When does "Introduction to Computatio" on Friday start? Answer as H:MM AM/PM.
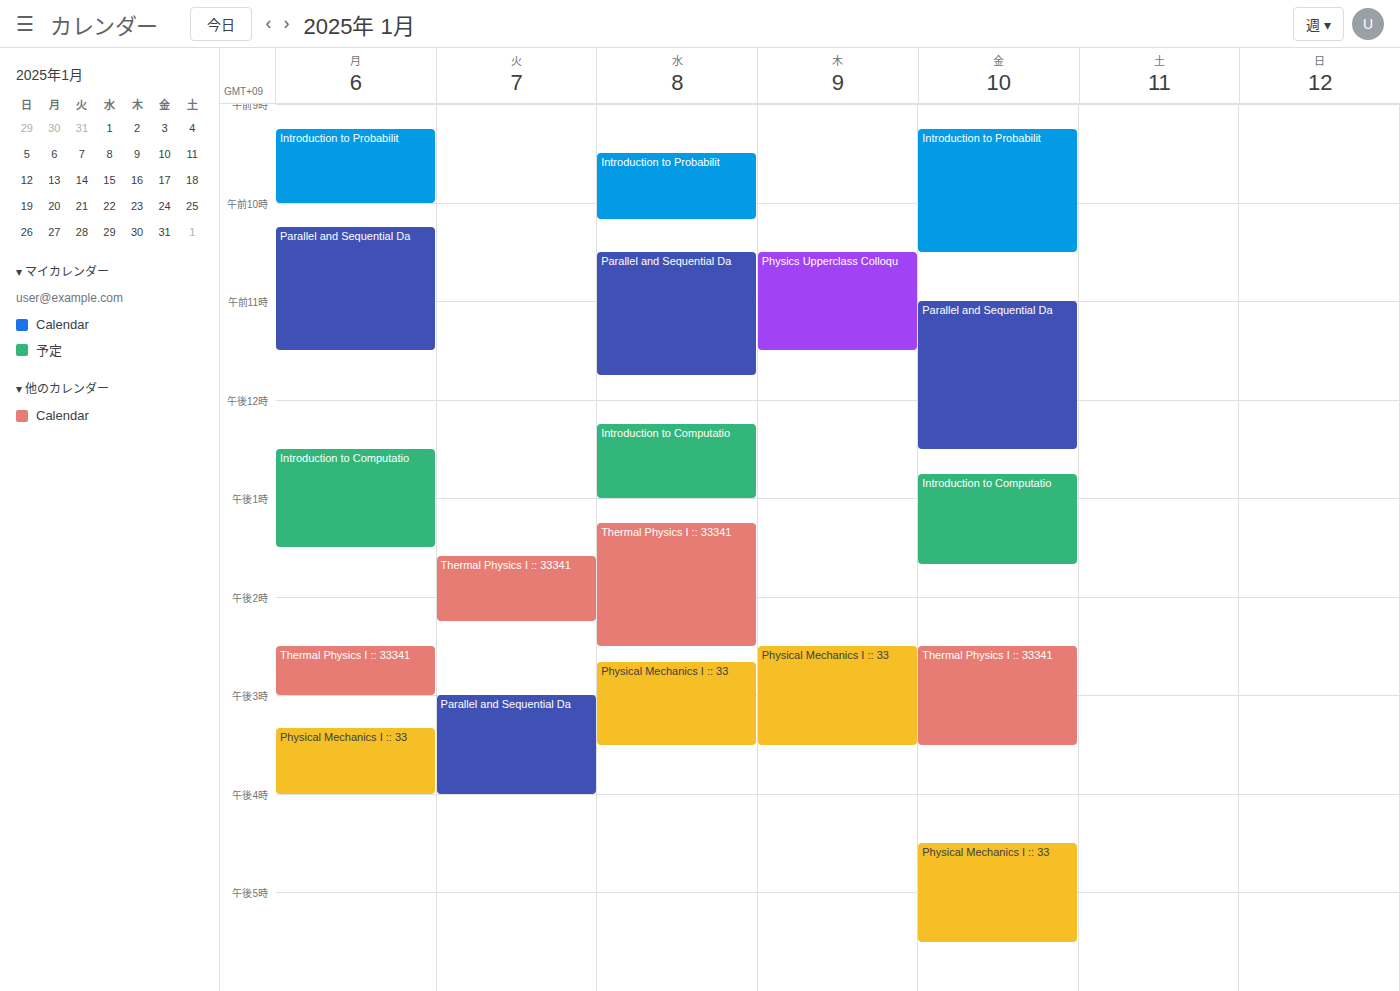
12:45 PM